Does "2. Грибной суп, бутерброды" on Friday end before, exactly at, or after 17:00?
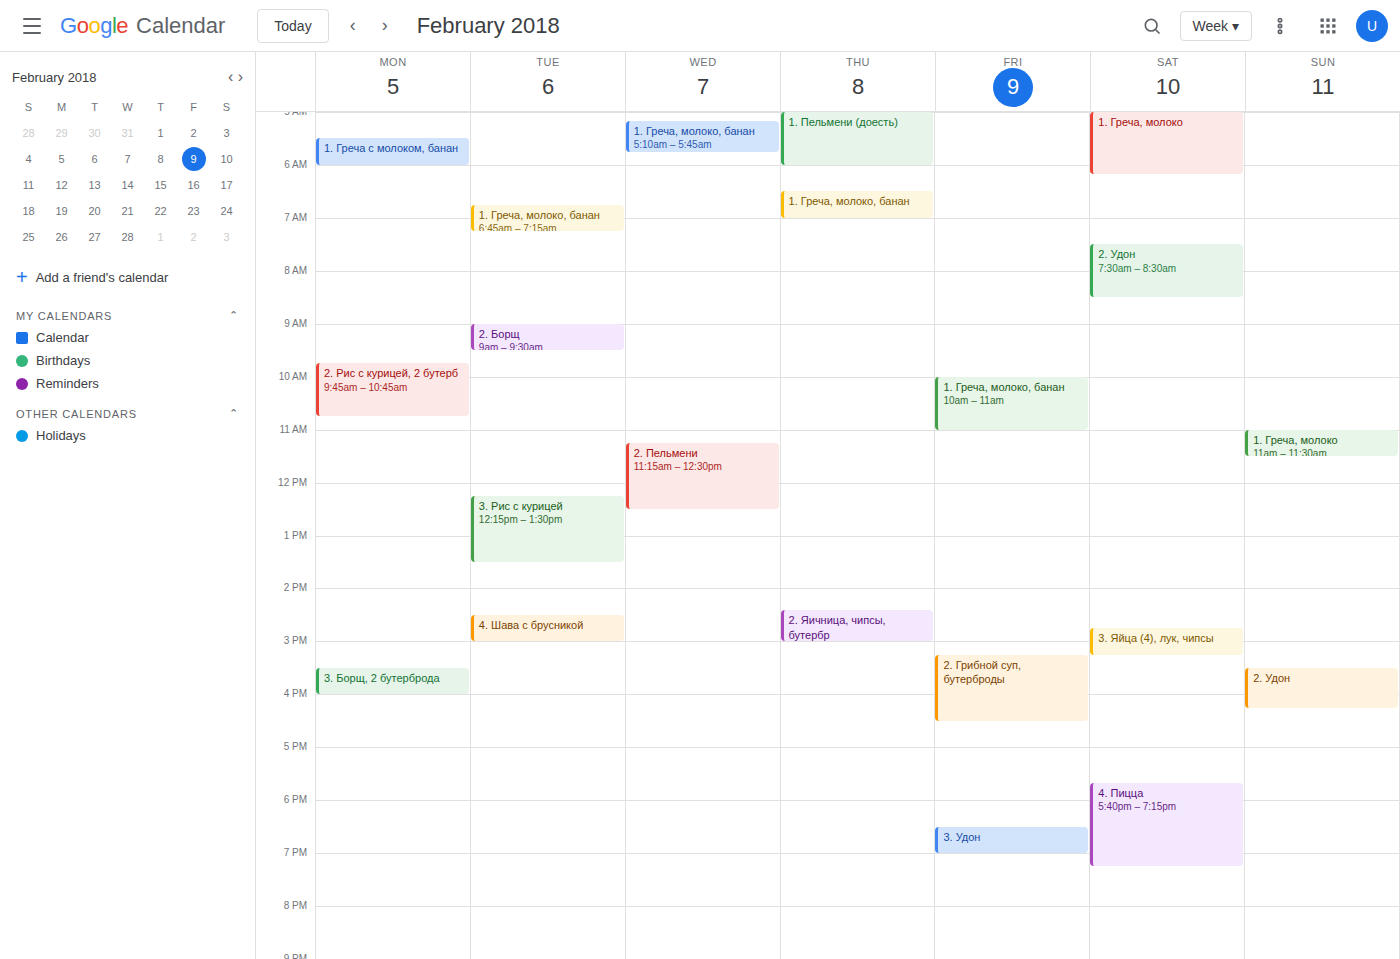
16:30 -- before 17:00, 30 minutes above the 17:00 line.